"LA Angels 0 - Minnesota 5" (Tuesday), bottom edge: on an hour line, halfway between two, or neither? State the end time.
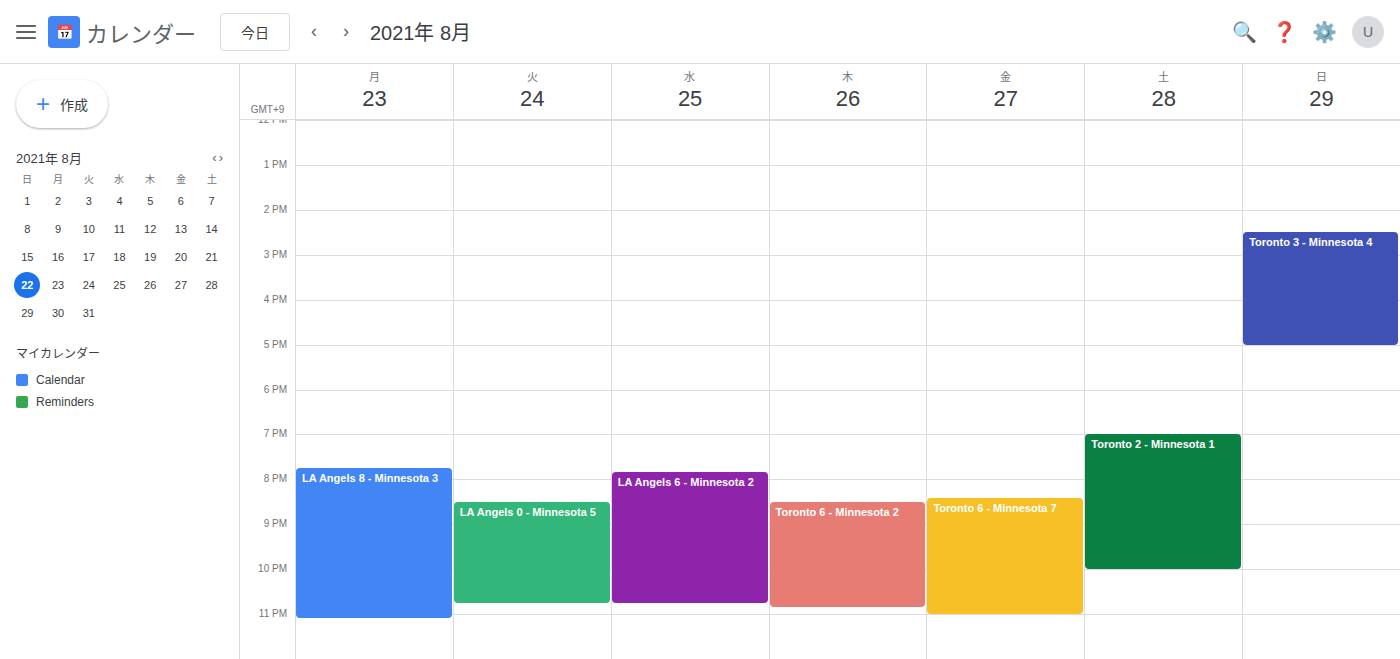
10:45 PM -- neither: three quarters of the way from the 10 PM line to the 11 PM line.